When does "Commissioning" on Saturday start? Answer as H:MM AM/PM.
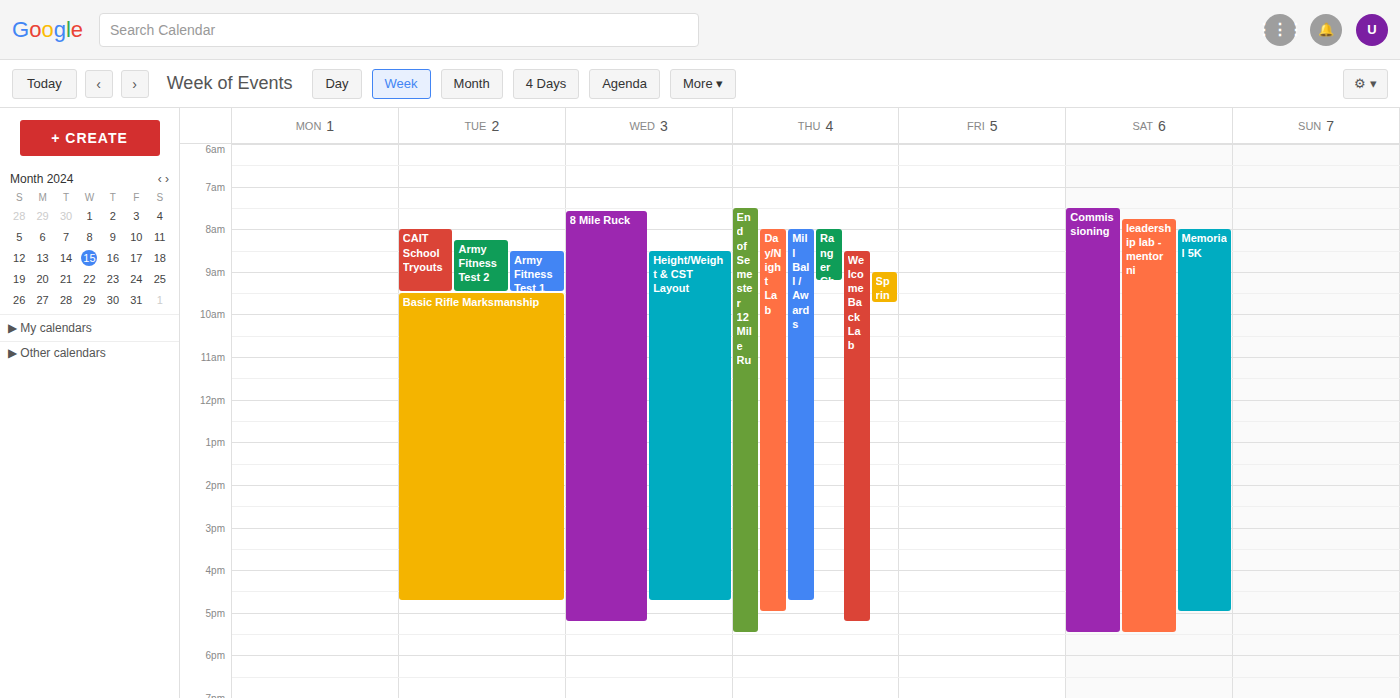
7:30 AM